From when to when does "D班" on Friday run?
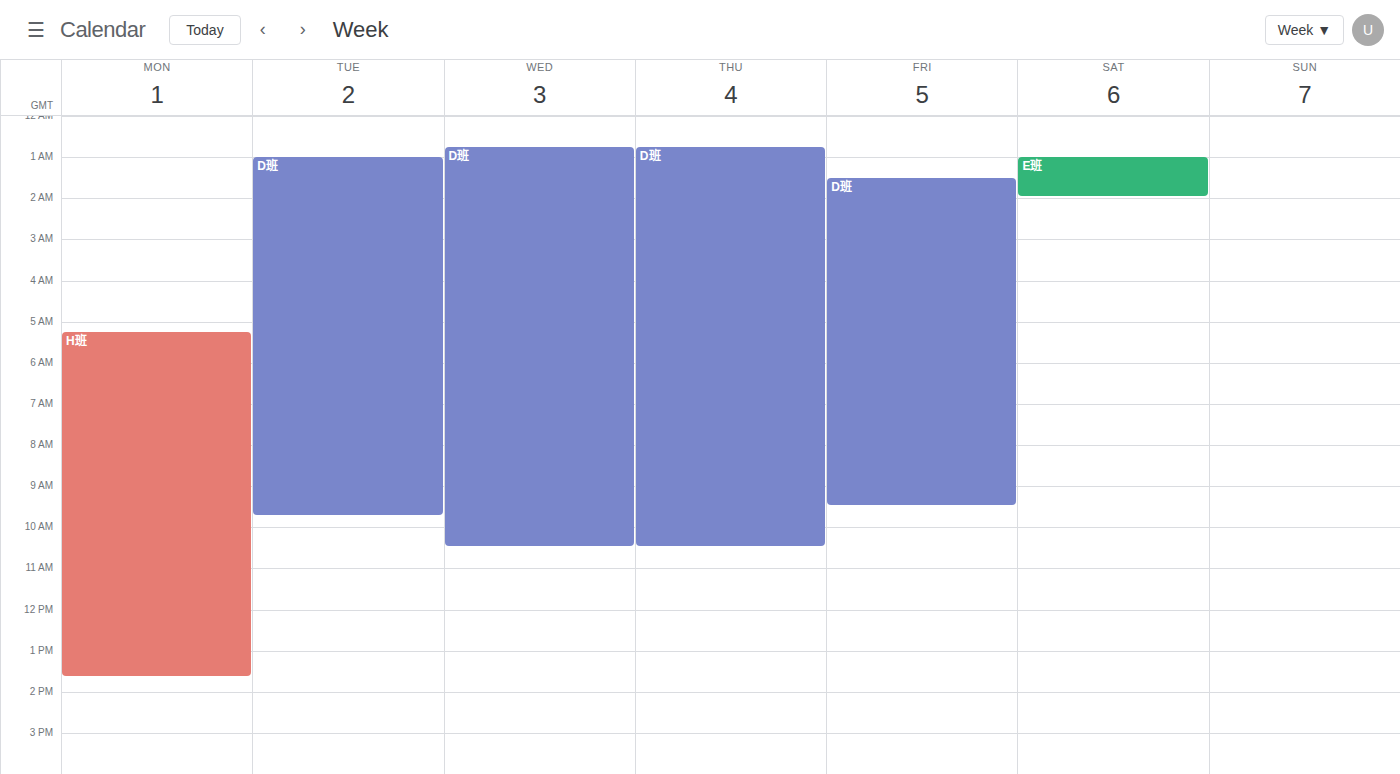
1:30 AM to 9:30 AM